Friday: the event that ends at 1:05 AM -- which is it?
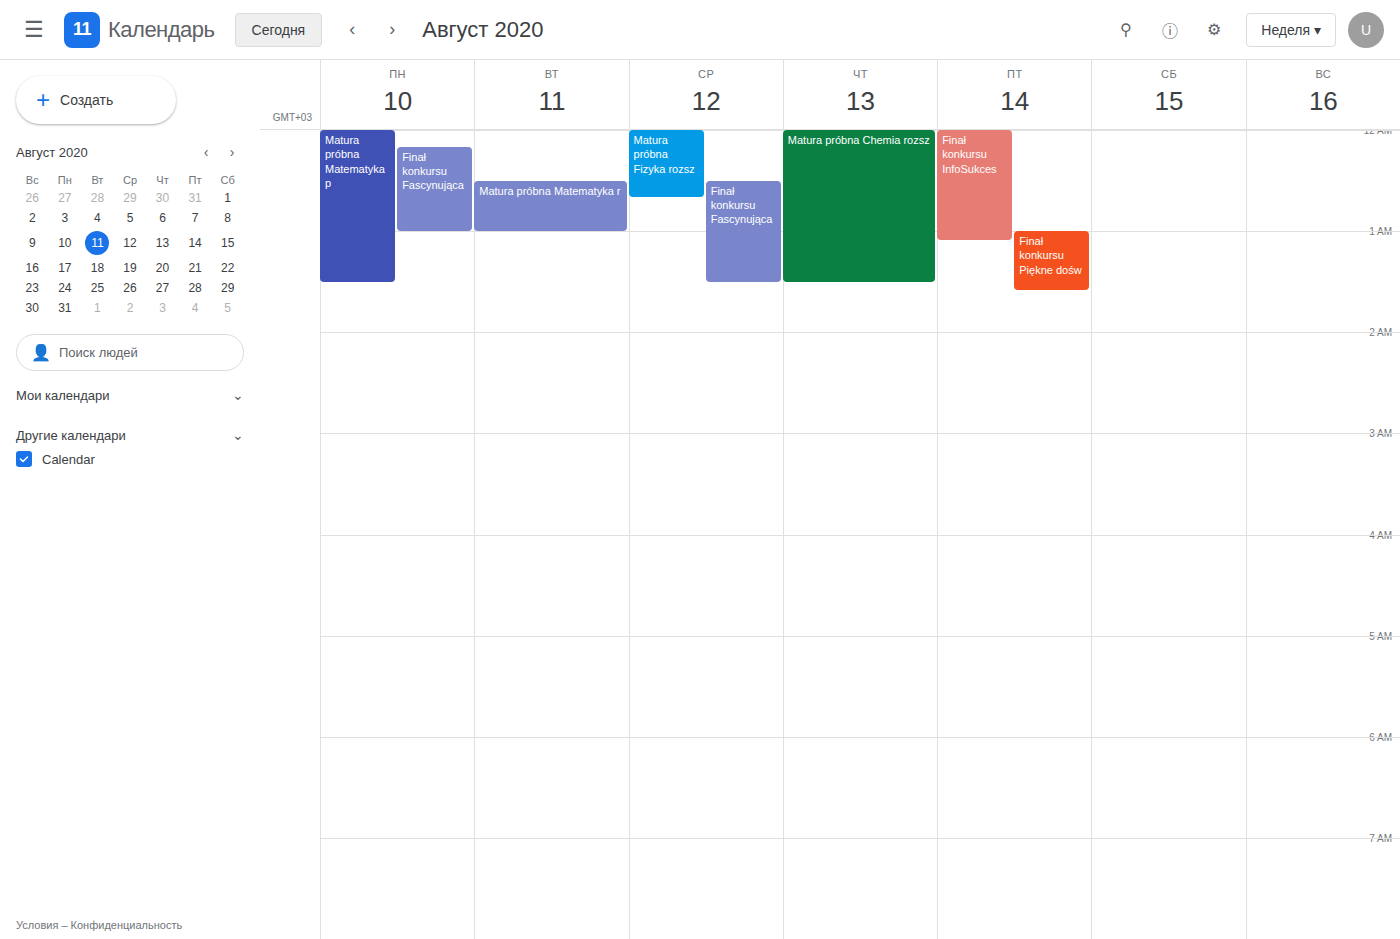
"Finał konkursu InfoSukces"